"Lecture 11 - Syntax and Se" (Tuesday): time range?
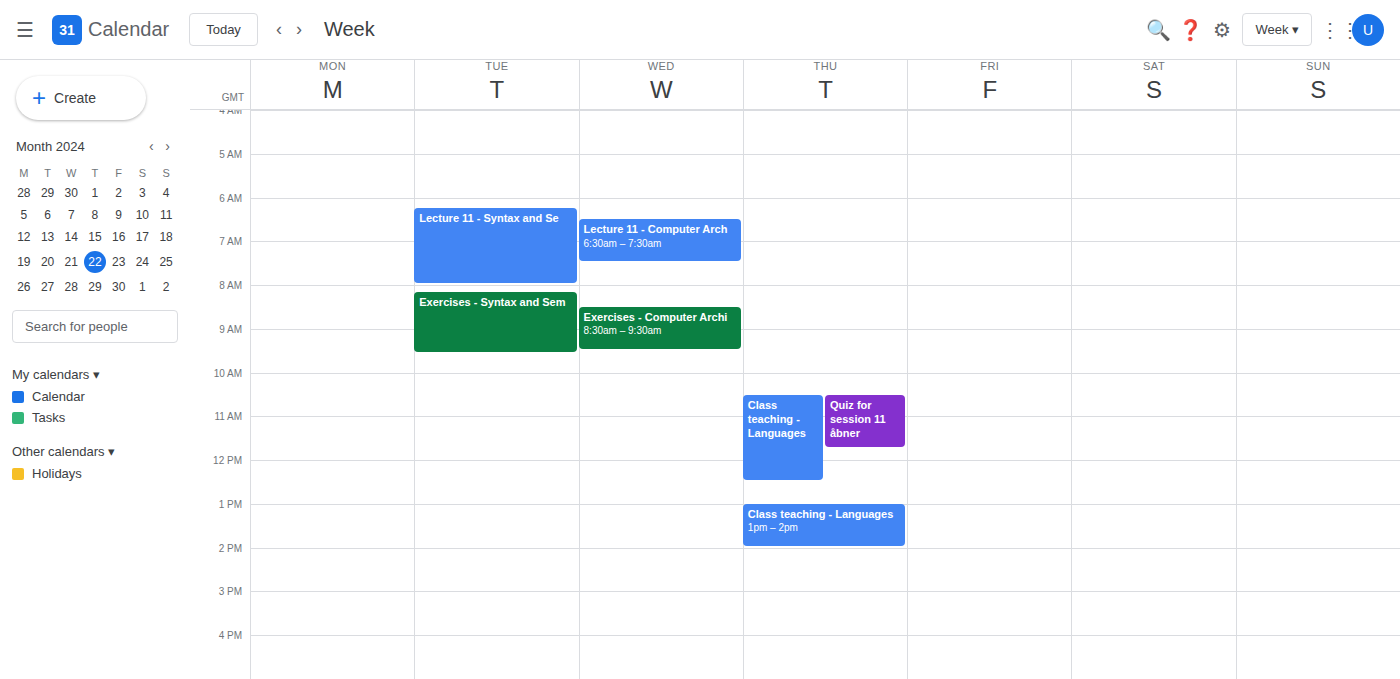
6:15 AM to 8:00 AM